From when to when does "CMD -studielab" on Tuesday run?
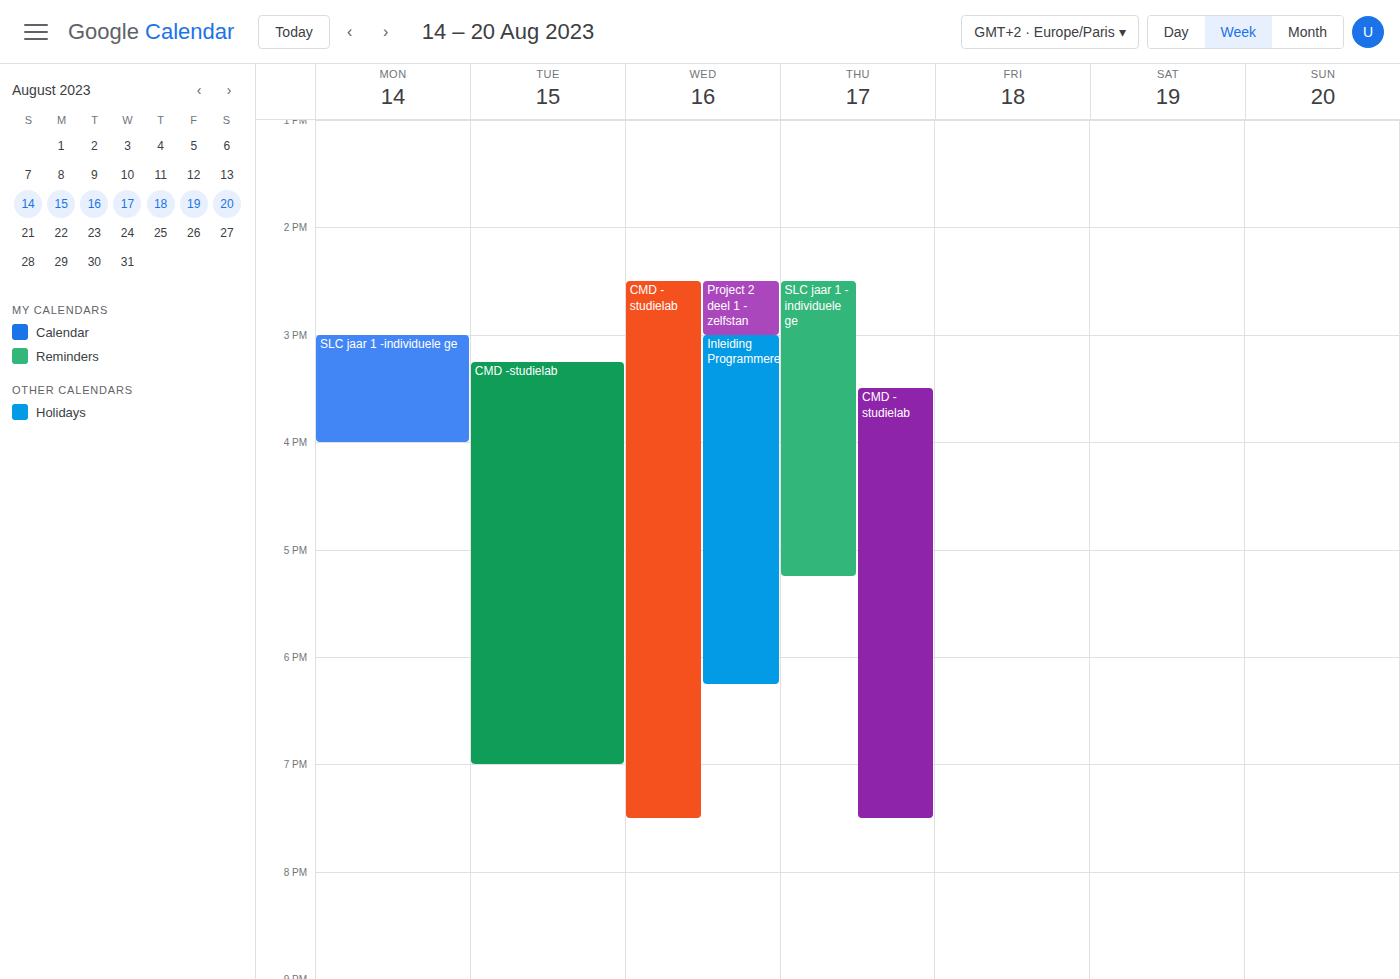
3:15 PM to 7:00 PM